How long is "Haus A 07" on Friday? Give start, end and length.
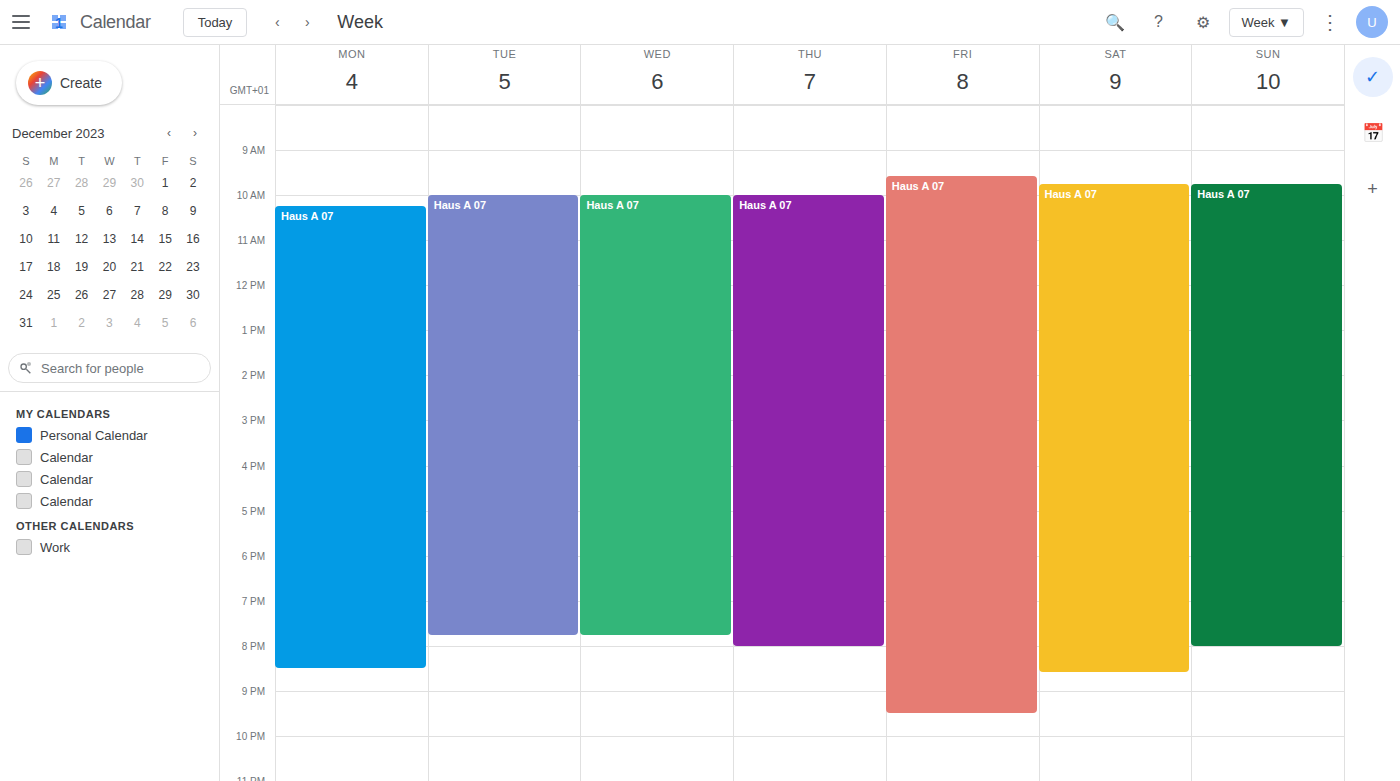
9:35 AM to 9:30 PM, 11 hours 55 minutes